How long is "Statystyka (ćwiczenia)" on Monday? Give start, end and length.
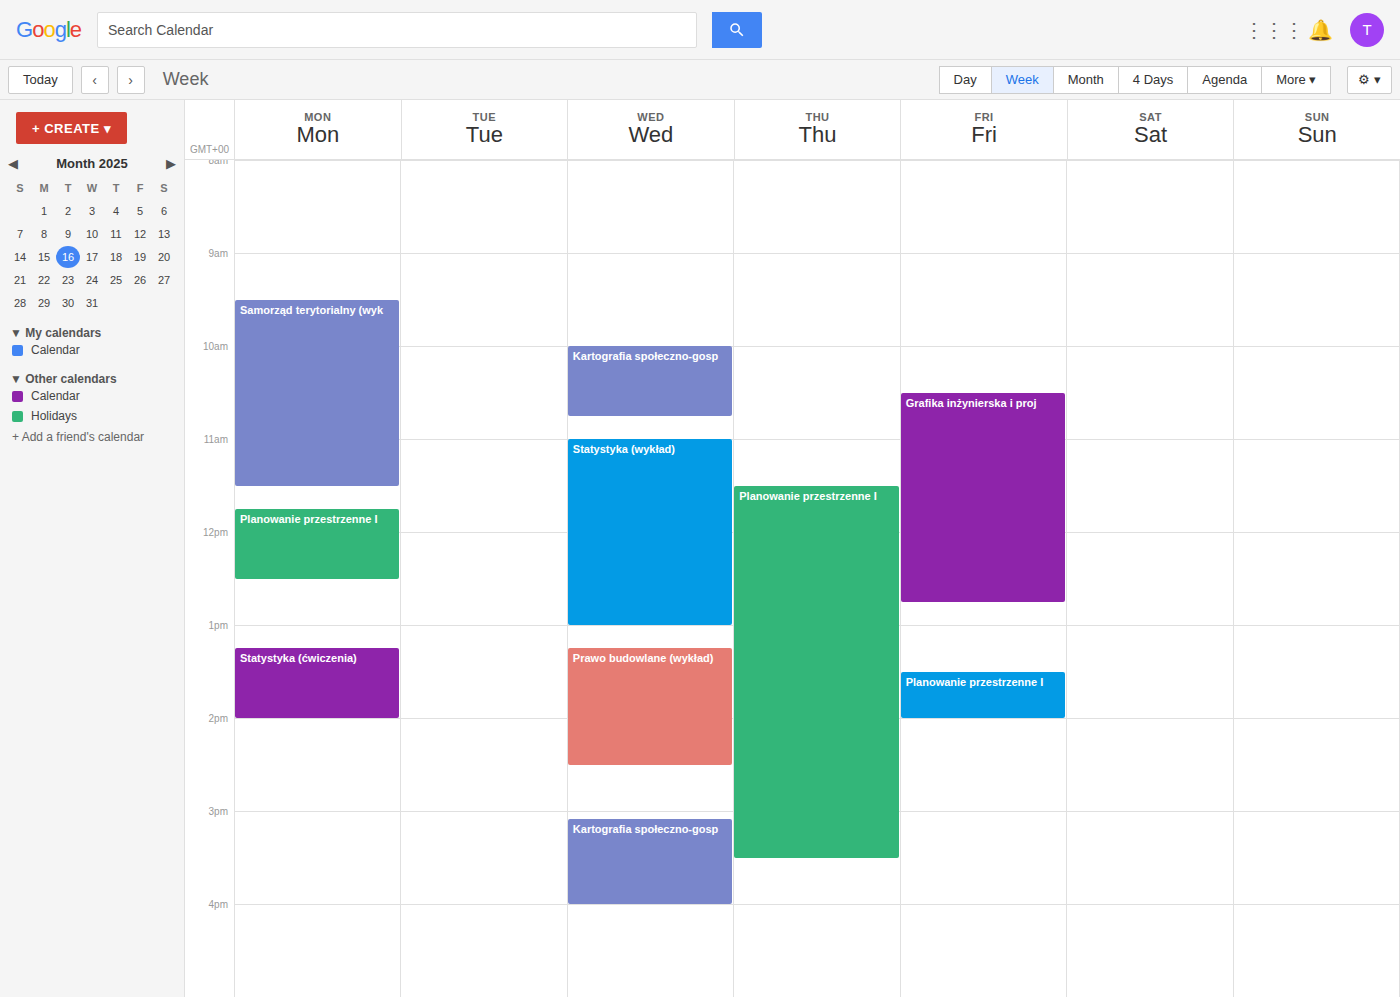
1:15 PM to 2:00 PM, 45 minutes